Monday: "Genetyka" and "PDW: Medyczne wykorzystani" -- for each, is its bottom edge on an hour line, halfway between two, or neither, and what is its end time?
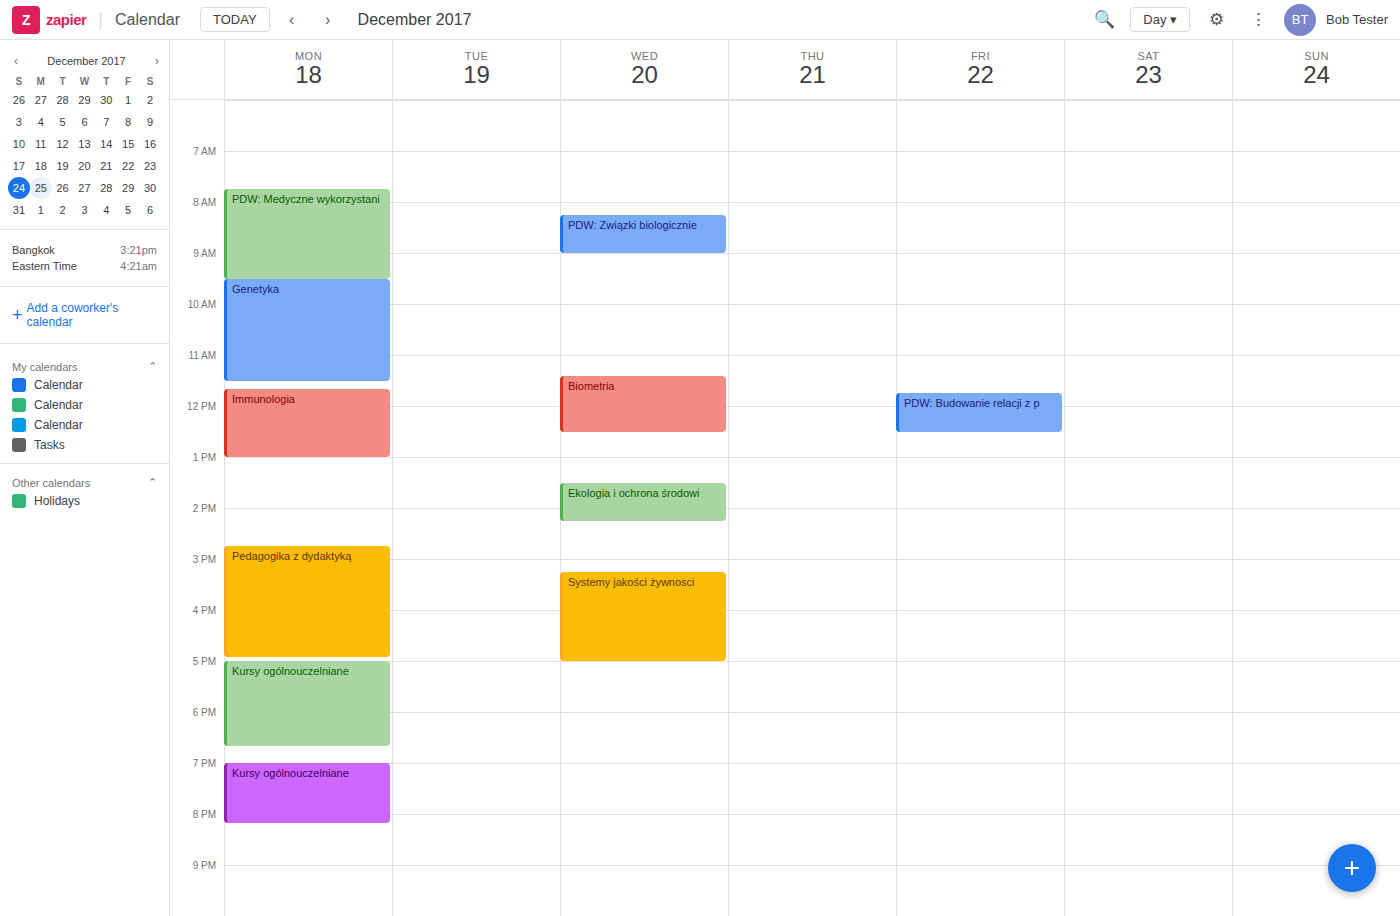
"Genetyka": 11:30 AM, halfway between the 11 AM and 12 PM lines. "PDW: Medyczne wykorzystani": 9:30 AM, halfway between the 9 AM and 10 AM lines.